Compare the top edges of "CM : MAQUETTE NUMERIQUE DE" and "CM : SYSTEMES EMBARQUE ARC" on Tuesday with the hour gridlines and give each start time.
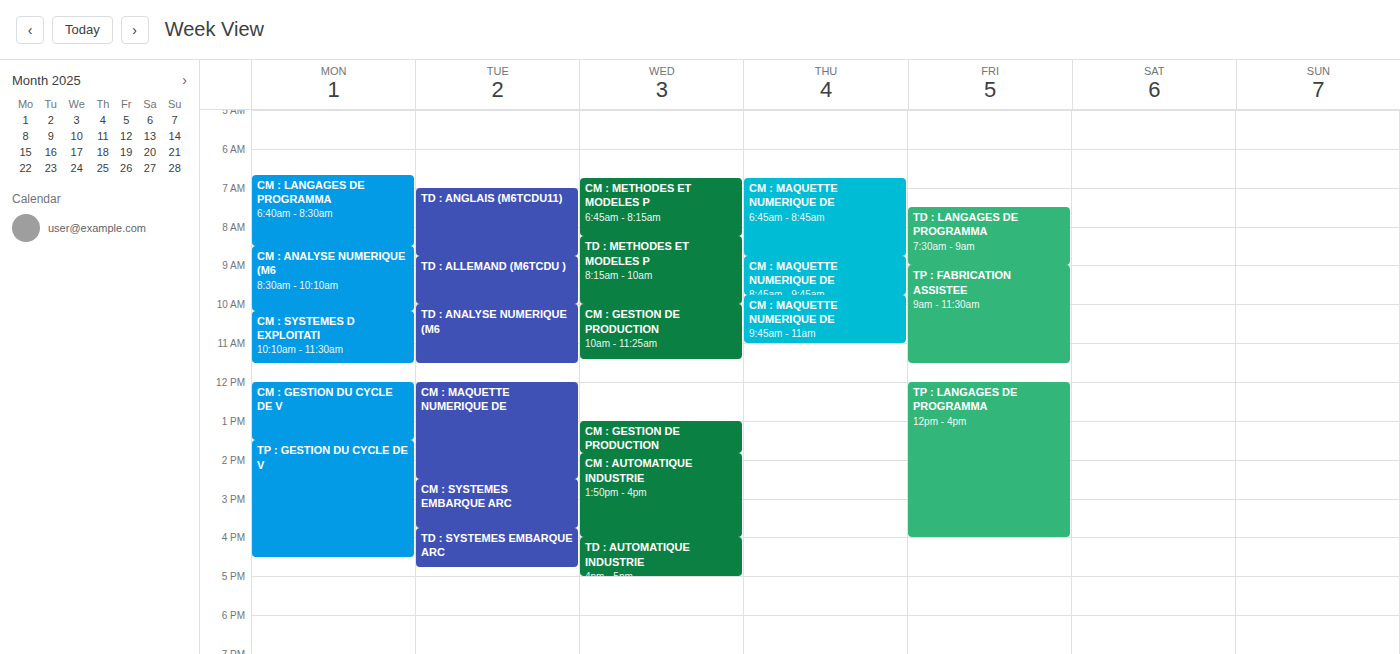
"CM : MAQUETTE NUMERIQUE DE": 12:00 PM, exactly on the 12 PM line. "CM : SYSTEMES EMBARQUE ARC": 2:30 PM, halfway between the 2 PM and 3 PM lines.